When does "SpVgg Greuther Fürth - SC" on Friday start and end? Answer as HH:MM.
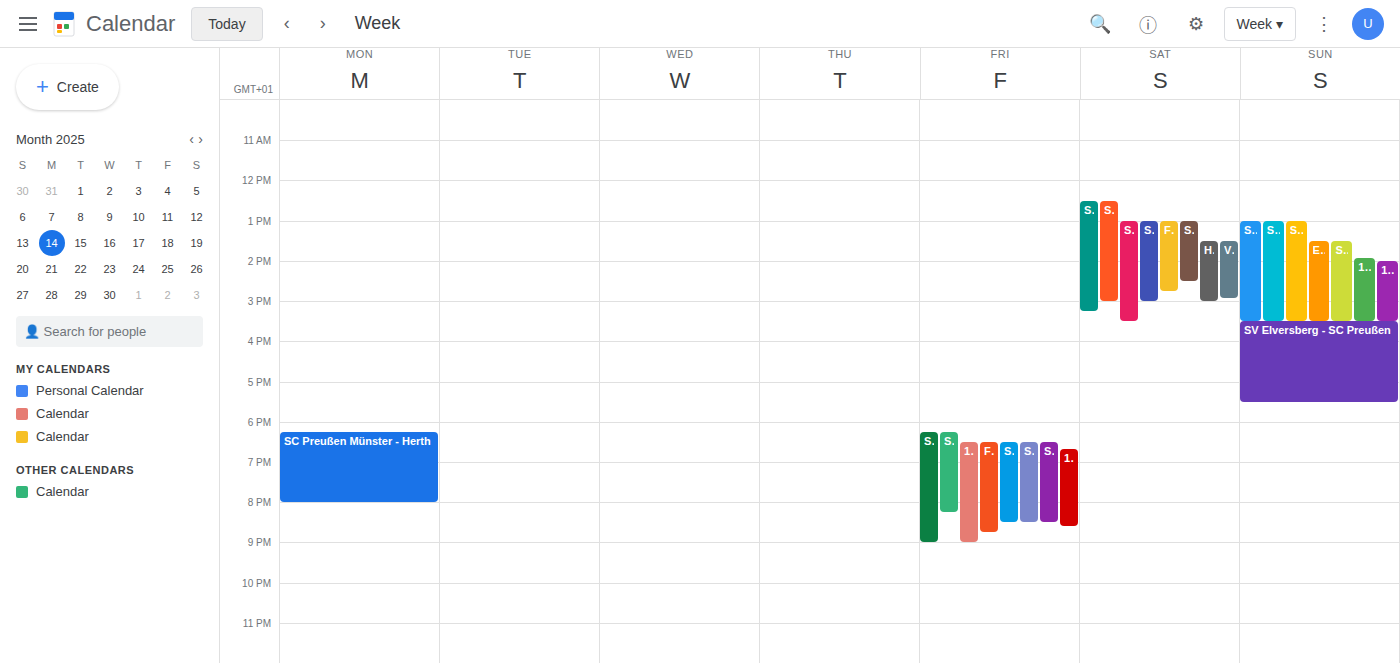
18:15 to 21:00